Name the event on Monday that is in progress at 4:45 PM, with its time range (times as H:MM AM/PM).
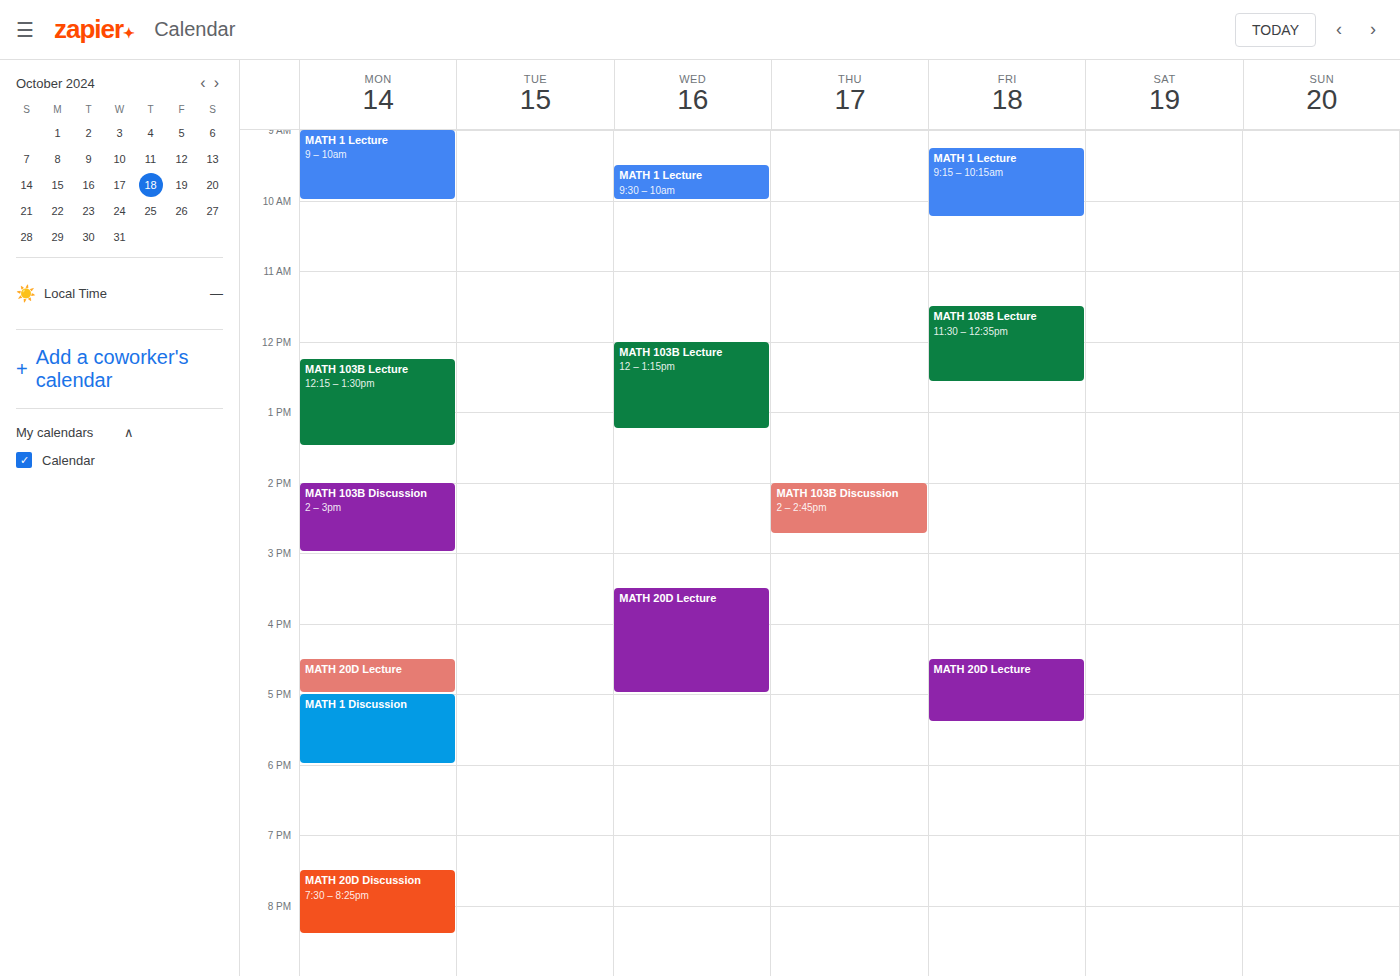
"MATH 20D Lecture", 4:30 PM to 5:00 PM